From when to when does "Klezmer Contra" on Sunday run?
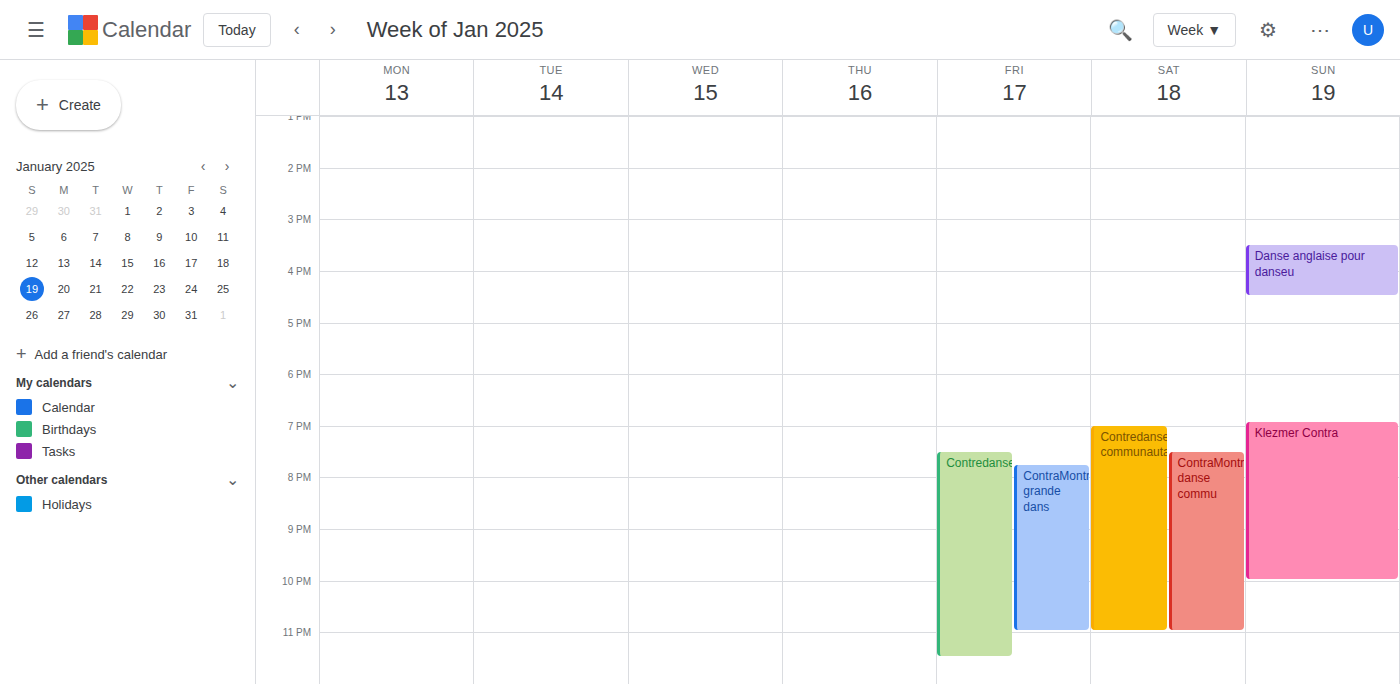
6:55 PM to 10:00 PM